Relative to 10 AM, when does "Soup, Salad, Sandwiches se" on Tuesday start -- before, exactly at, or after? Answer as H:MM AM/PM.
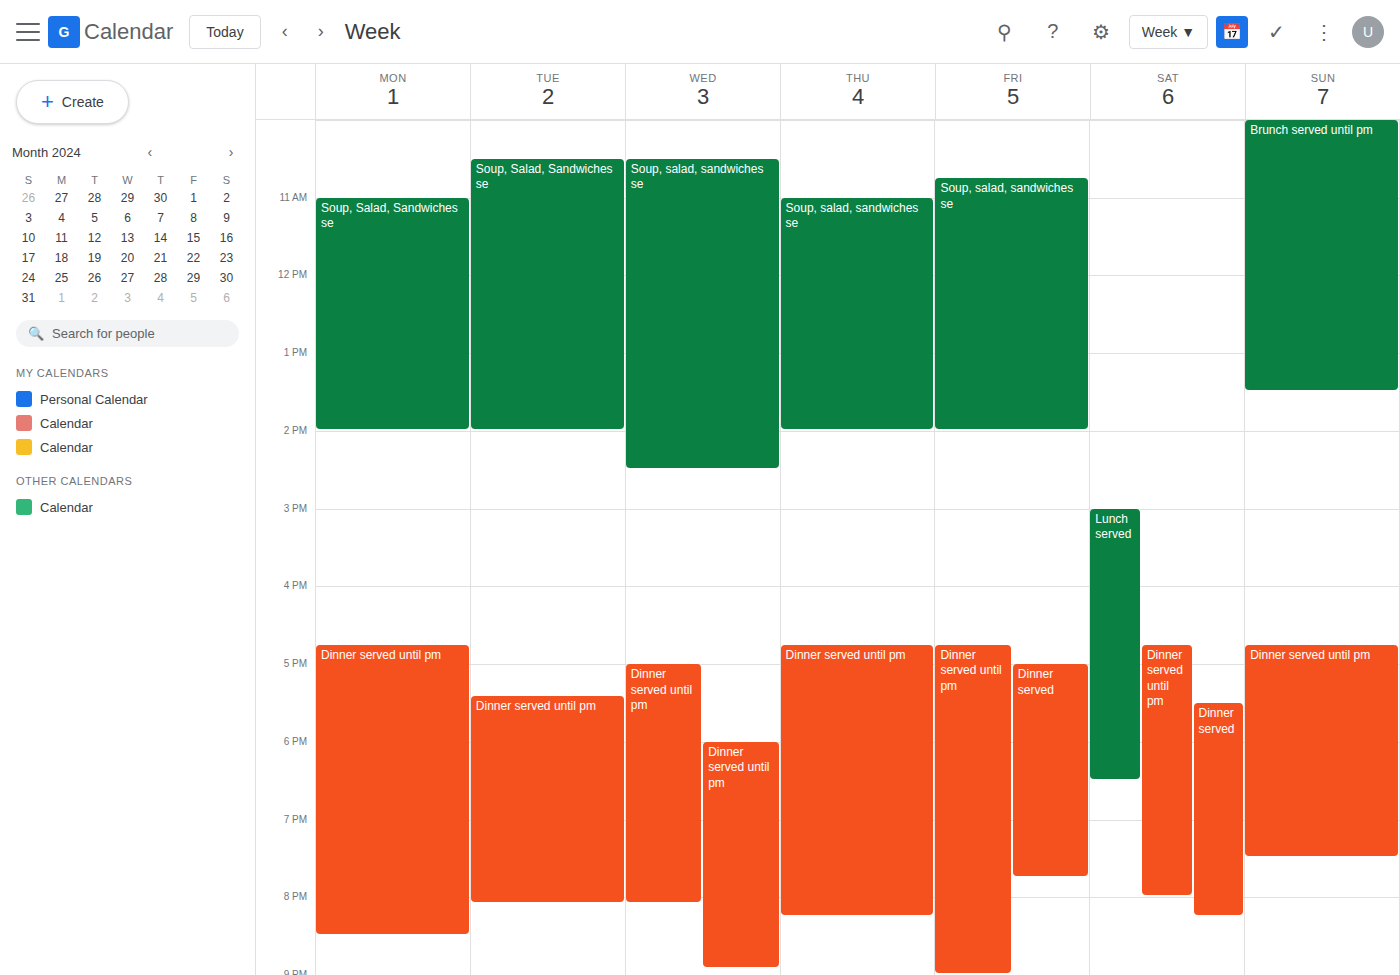
10:30 AM -- after 10 AM, 30 minutes below the 10 AM line.